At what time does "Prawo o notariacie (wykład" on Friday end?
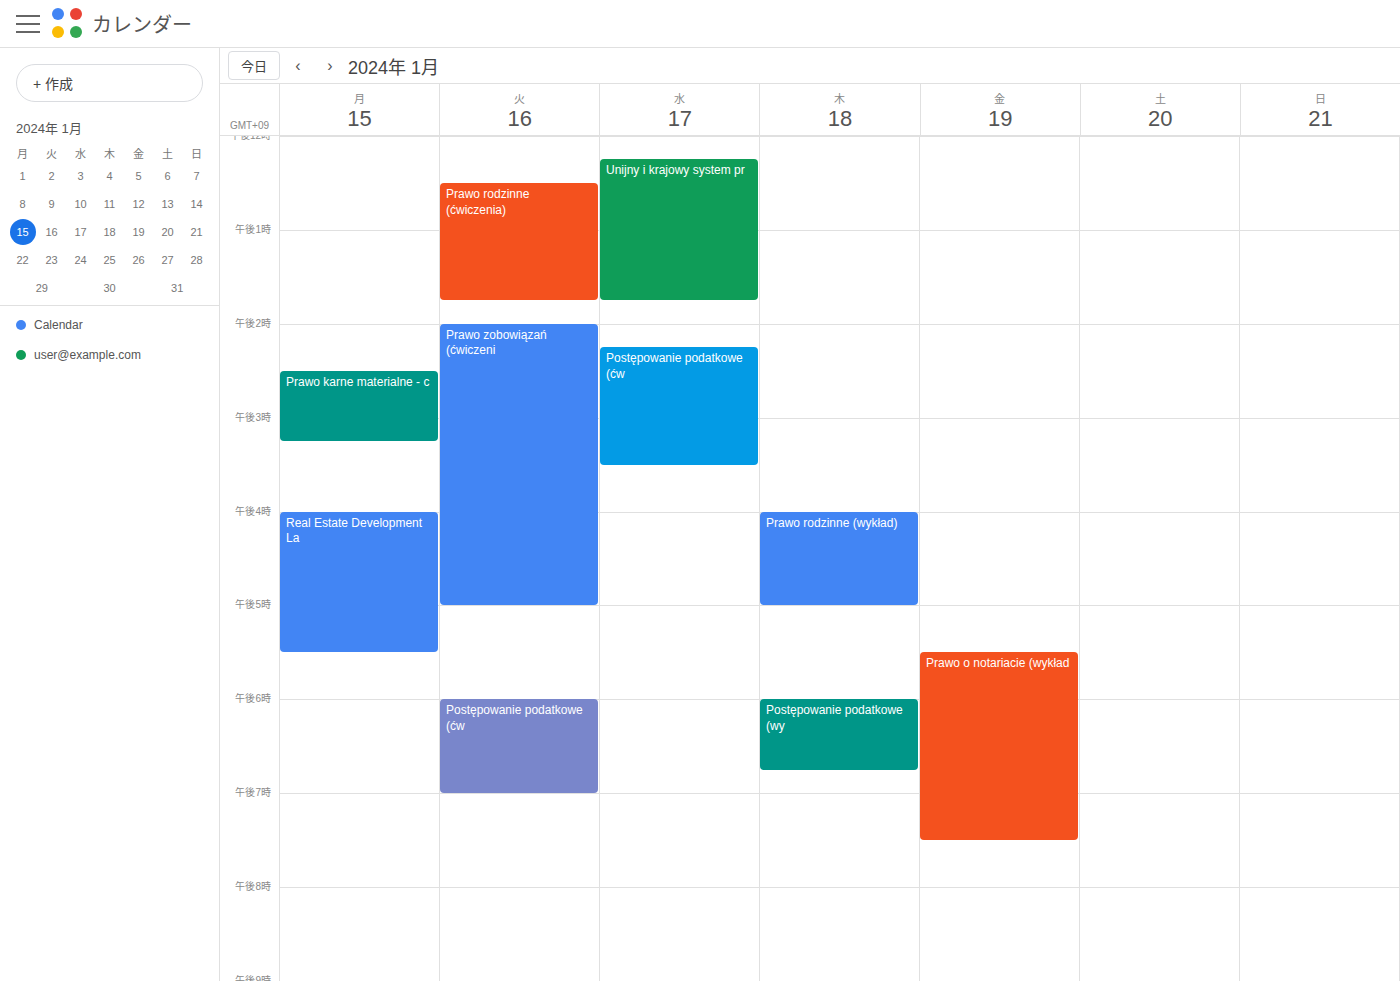
7:30 PM